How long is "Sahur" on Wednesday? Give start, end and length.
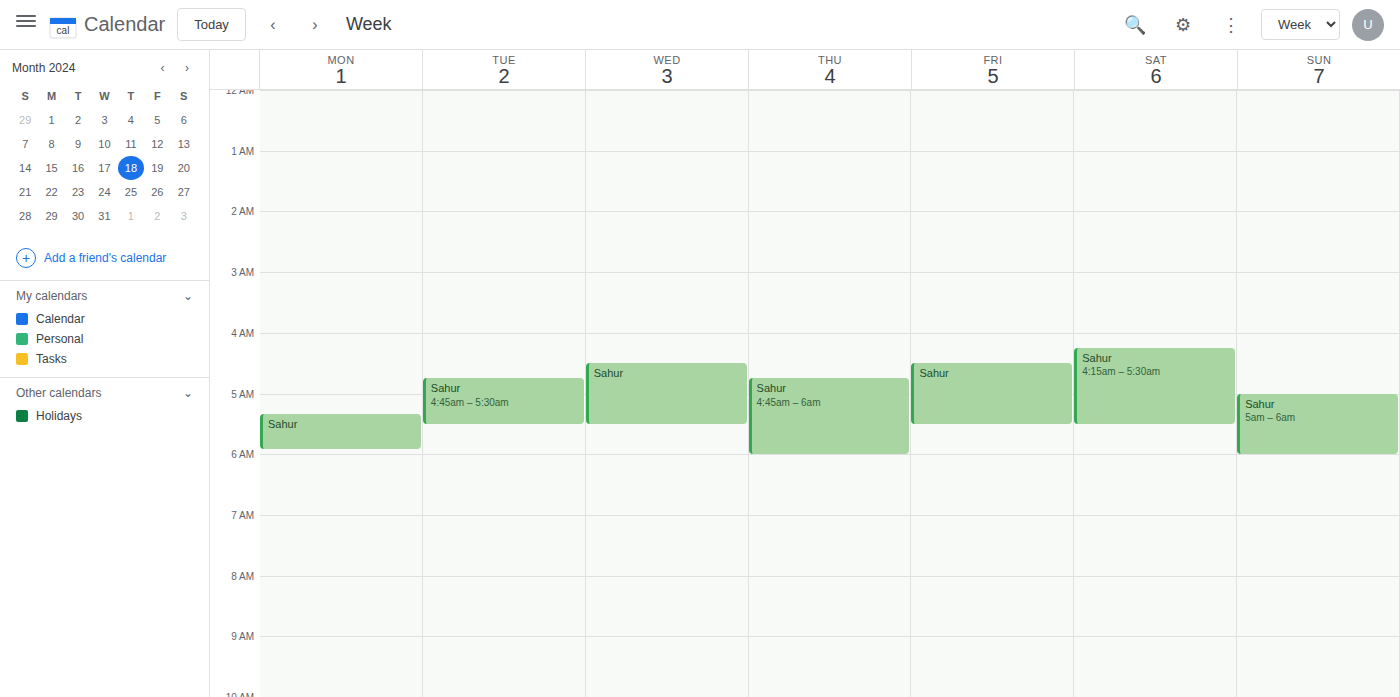
4:30 AM to 5:30 AM, 1 hour